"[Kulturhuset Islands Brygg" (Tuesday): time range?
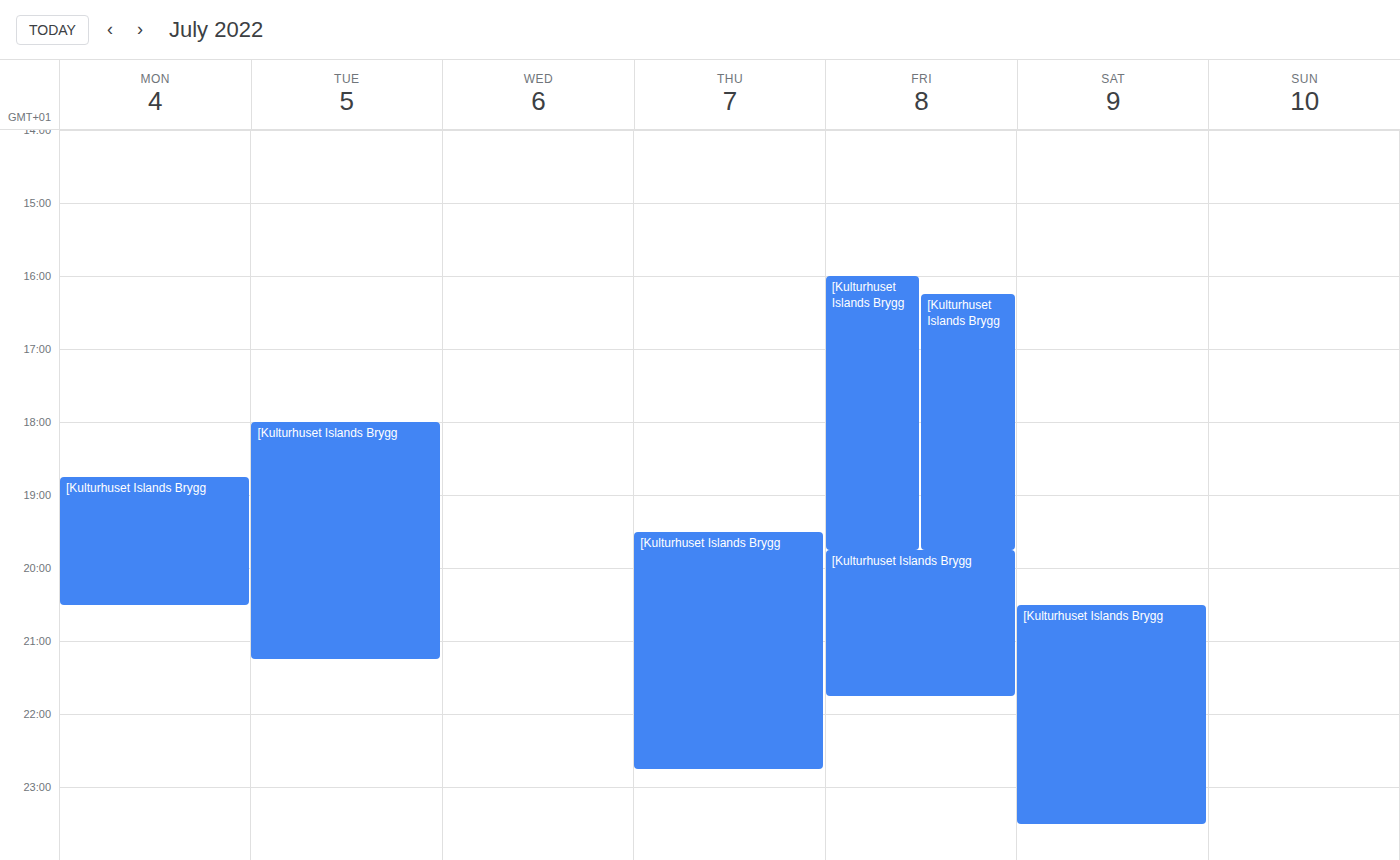
6:00 PM to 9:15 PM